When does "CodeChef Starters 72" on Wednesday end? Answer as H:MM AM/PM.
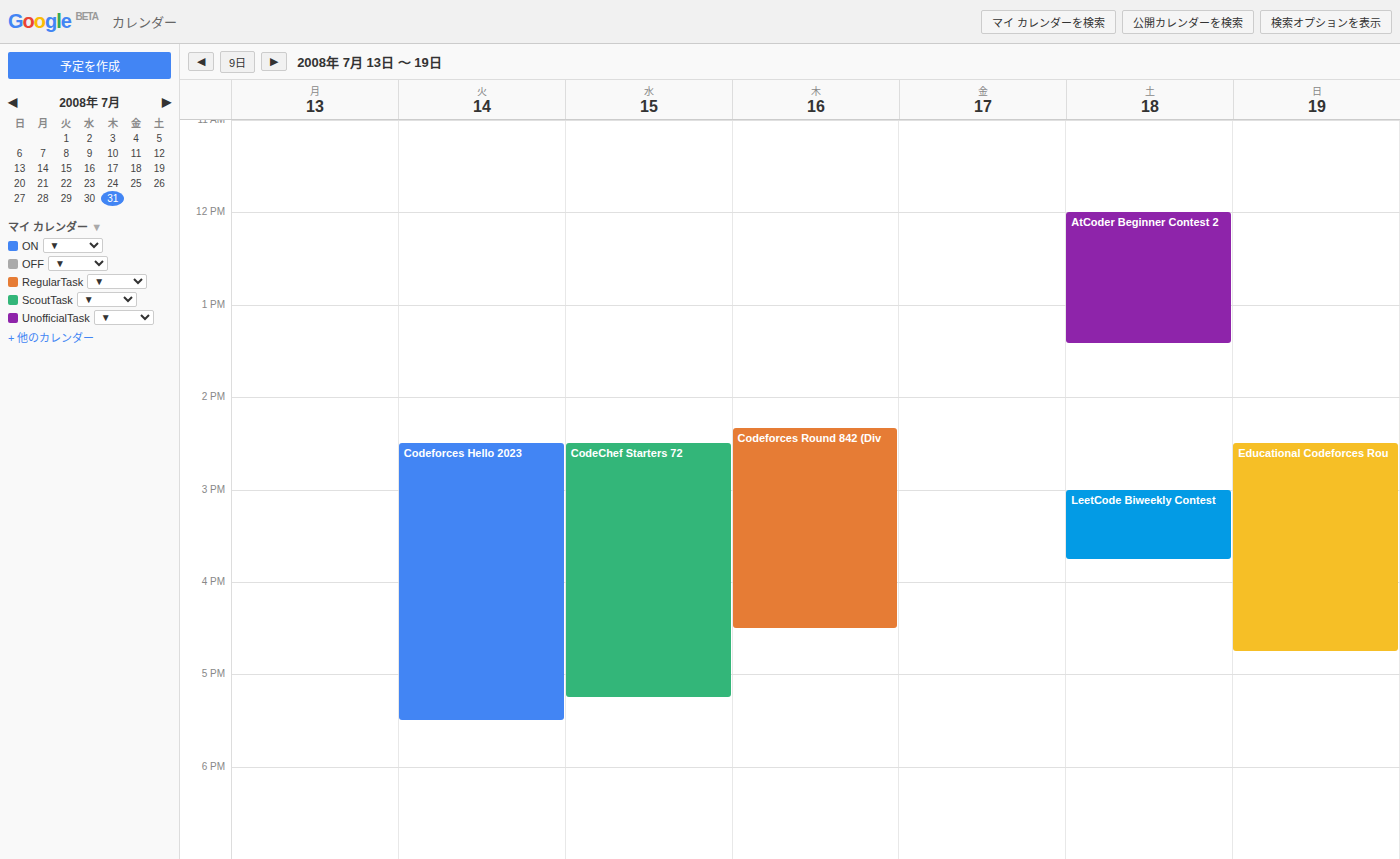
5:15 PM